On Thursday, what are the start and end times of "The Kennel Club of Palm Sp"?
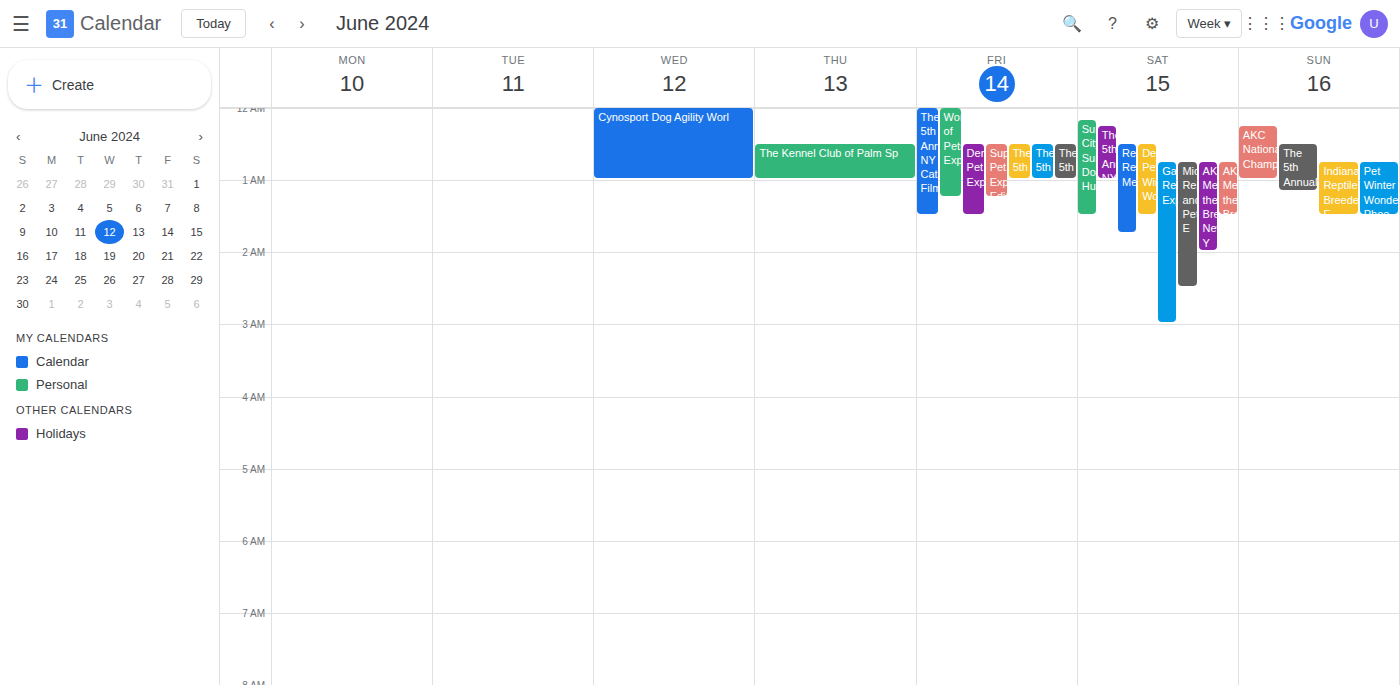
12:30 AM to 1:00 AM